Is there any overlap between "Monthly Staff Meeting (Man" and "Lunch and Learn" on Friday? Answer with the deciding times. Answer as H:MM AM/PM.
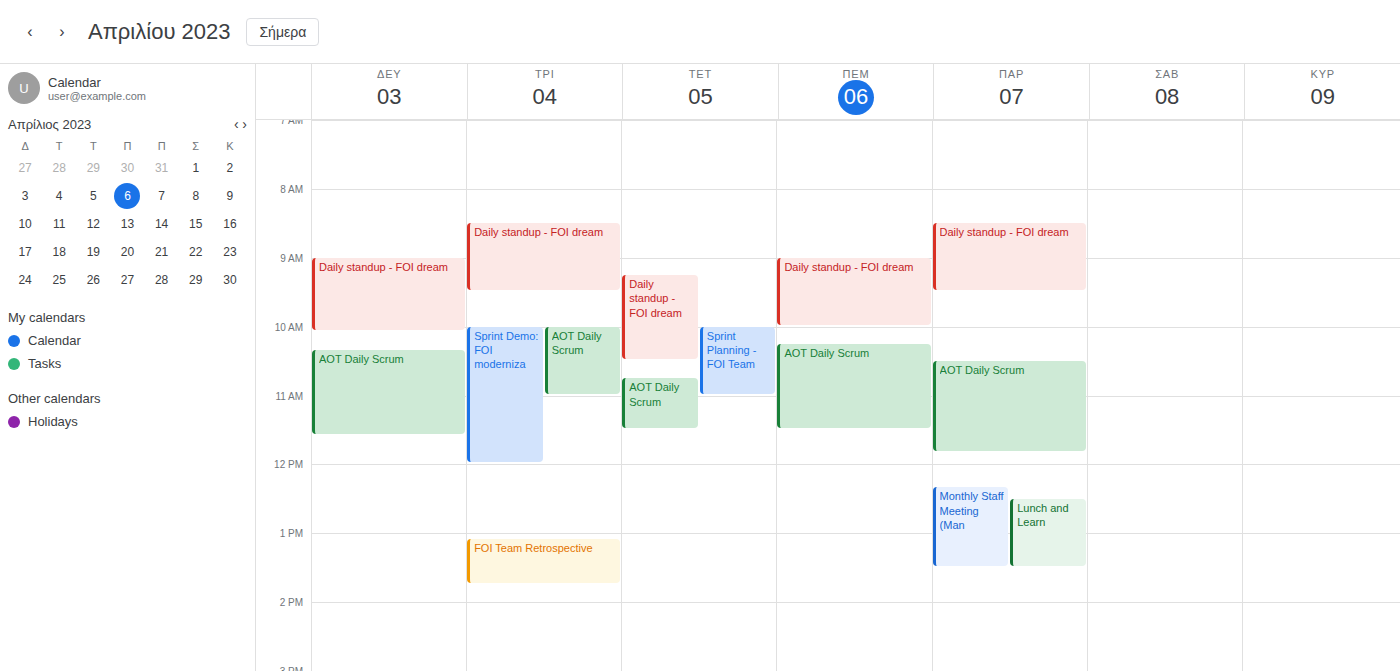
"Lunch and Learn" starts at 12:30 PM, before "Monthly Staff Meeting (Man" ends at 1:30 PM -- they overlap.